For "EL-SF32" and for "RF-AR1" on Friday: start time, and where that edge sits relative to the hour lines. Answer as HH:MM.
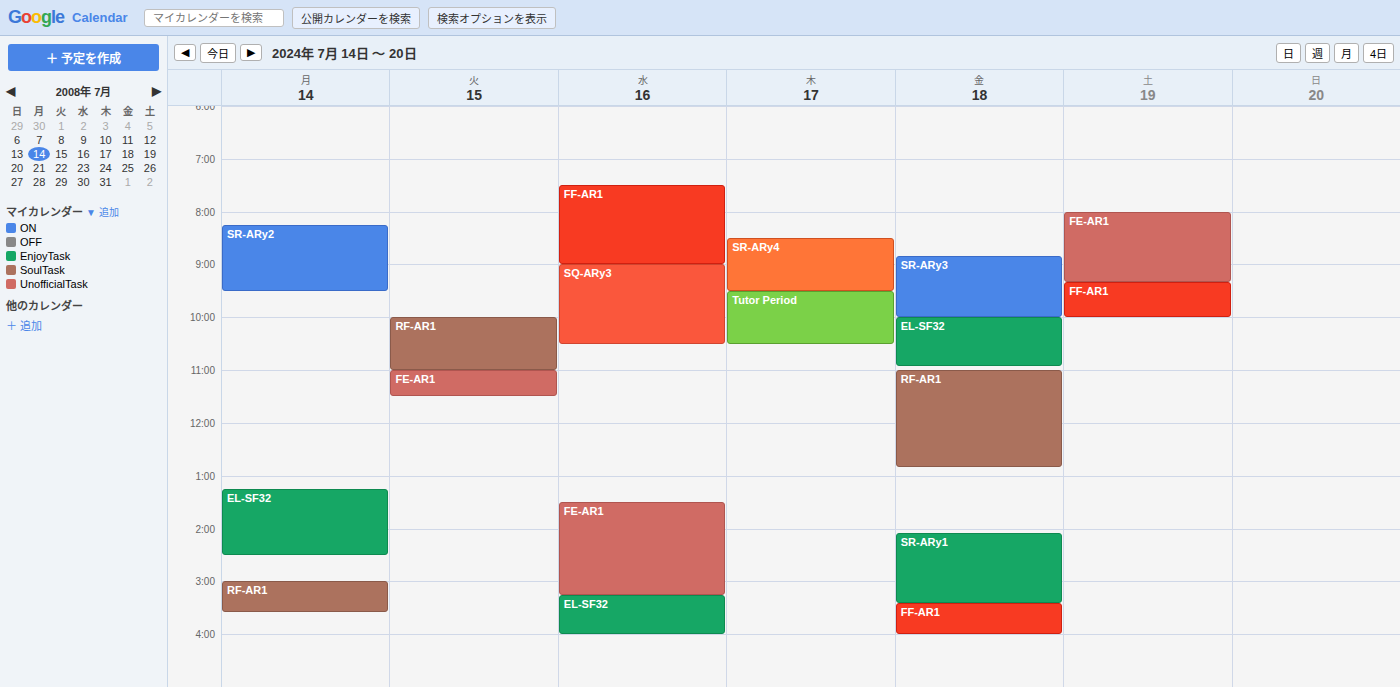
"EL-SF32": 10:00, exactly on the 10:00 line. "RF-AR1": 11:00, exactly on the 11:00 line.